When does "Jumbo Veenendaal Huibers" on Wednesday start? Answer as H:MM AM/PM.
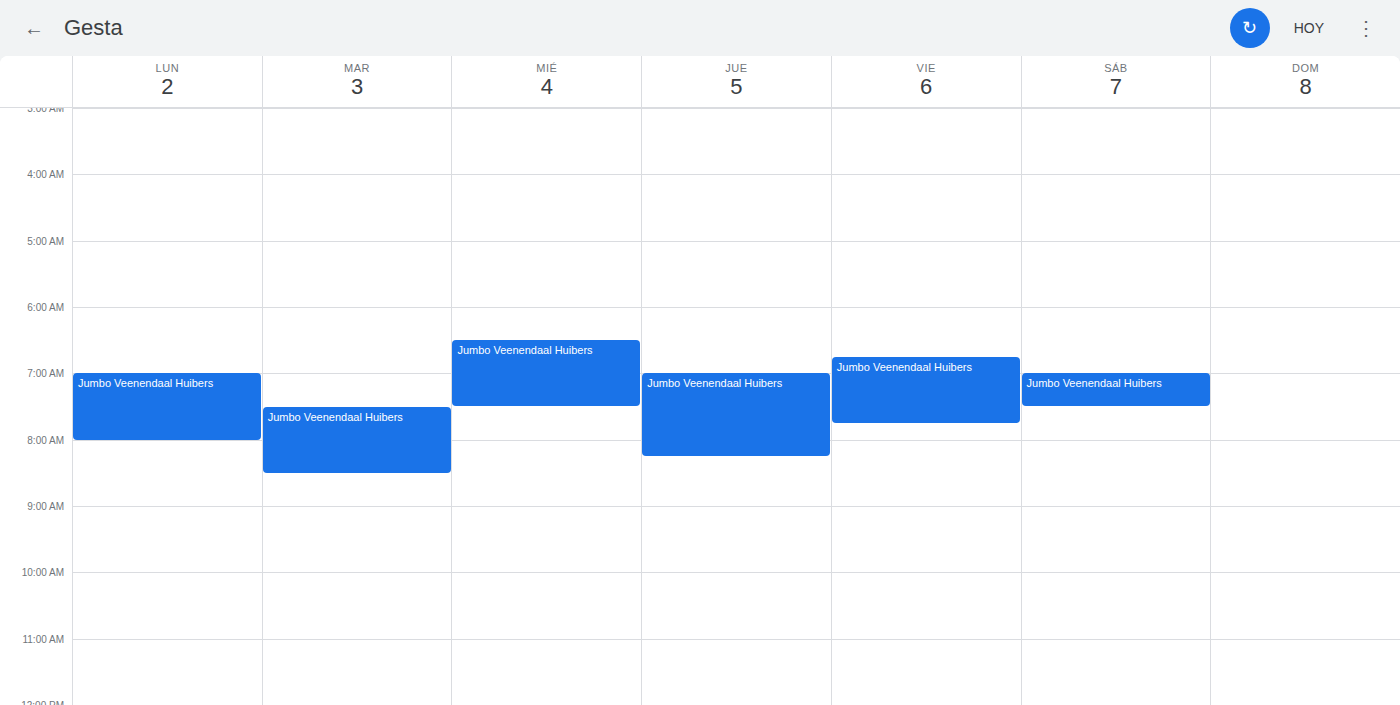
6:30 AM